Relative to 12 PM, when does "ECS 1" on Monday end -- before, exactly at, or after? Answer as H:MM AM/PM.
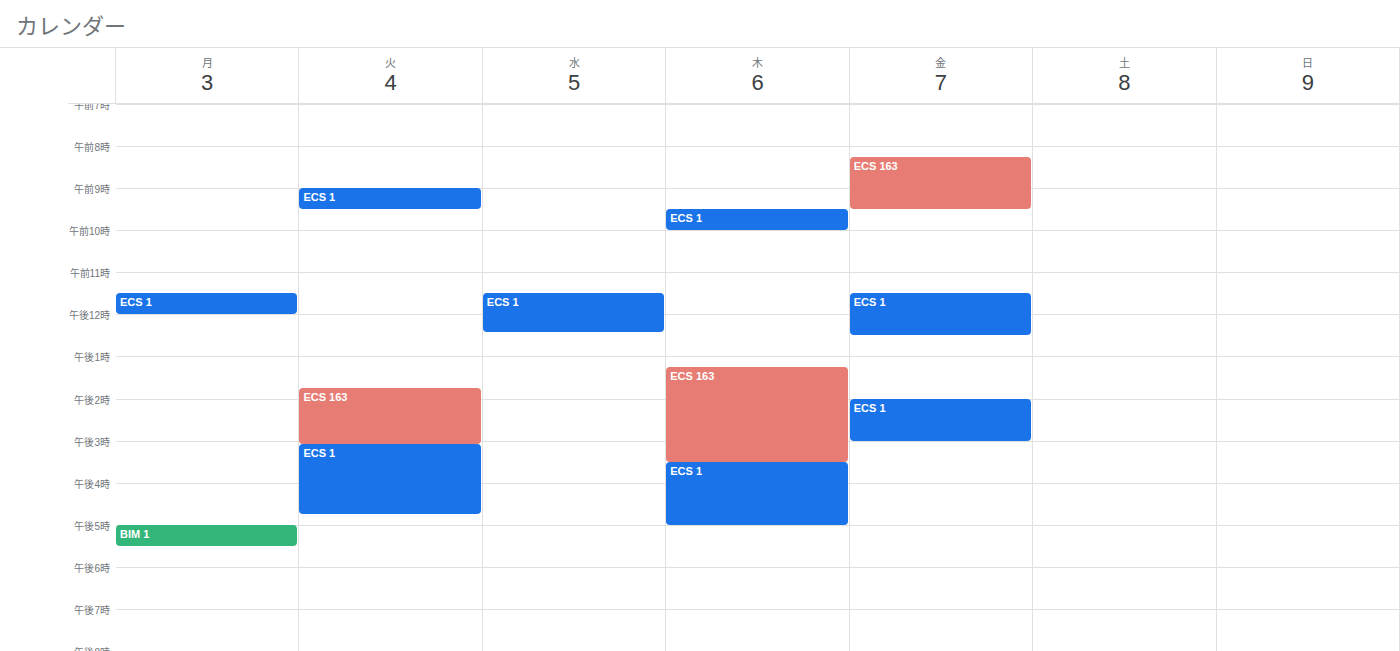
12:00 PM -- exactly at 12 PM, on the 12 PM line.